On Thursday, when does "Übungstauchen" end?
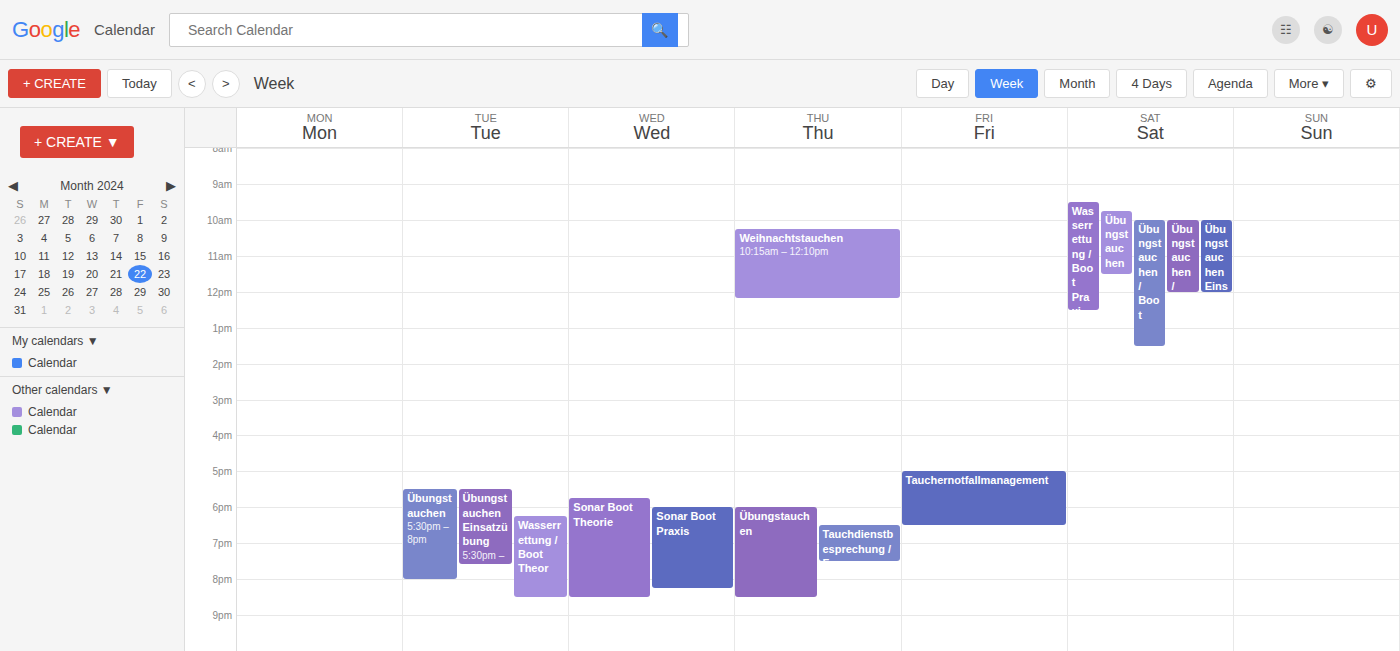
20:30